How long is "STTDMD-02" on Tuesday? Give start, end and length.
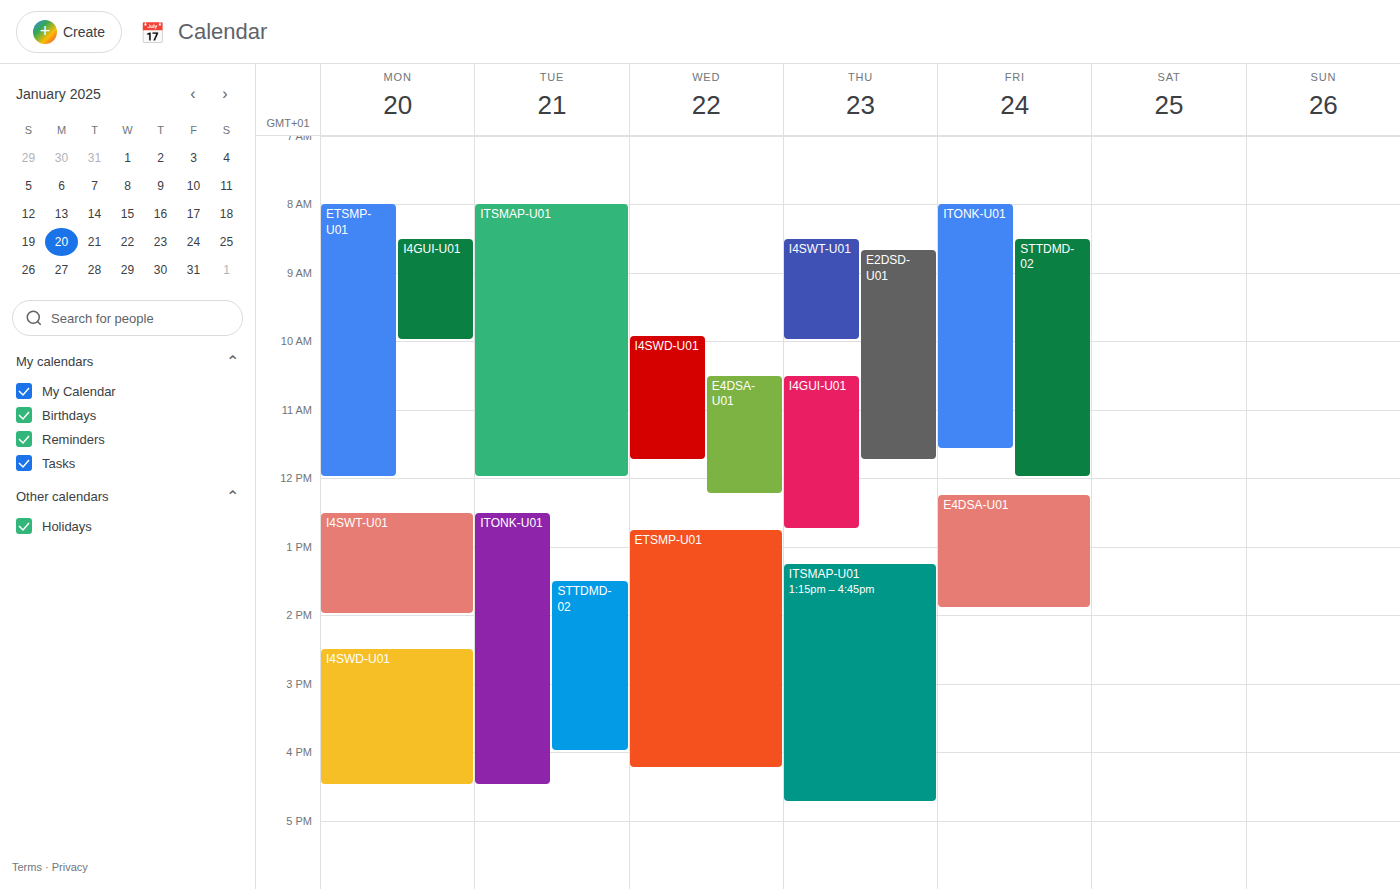
13:30 to 16:00, 2 hours 30 minutes